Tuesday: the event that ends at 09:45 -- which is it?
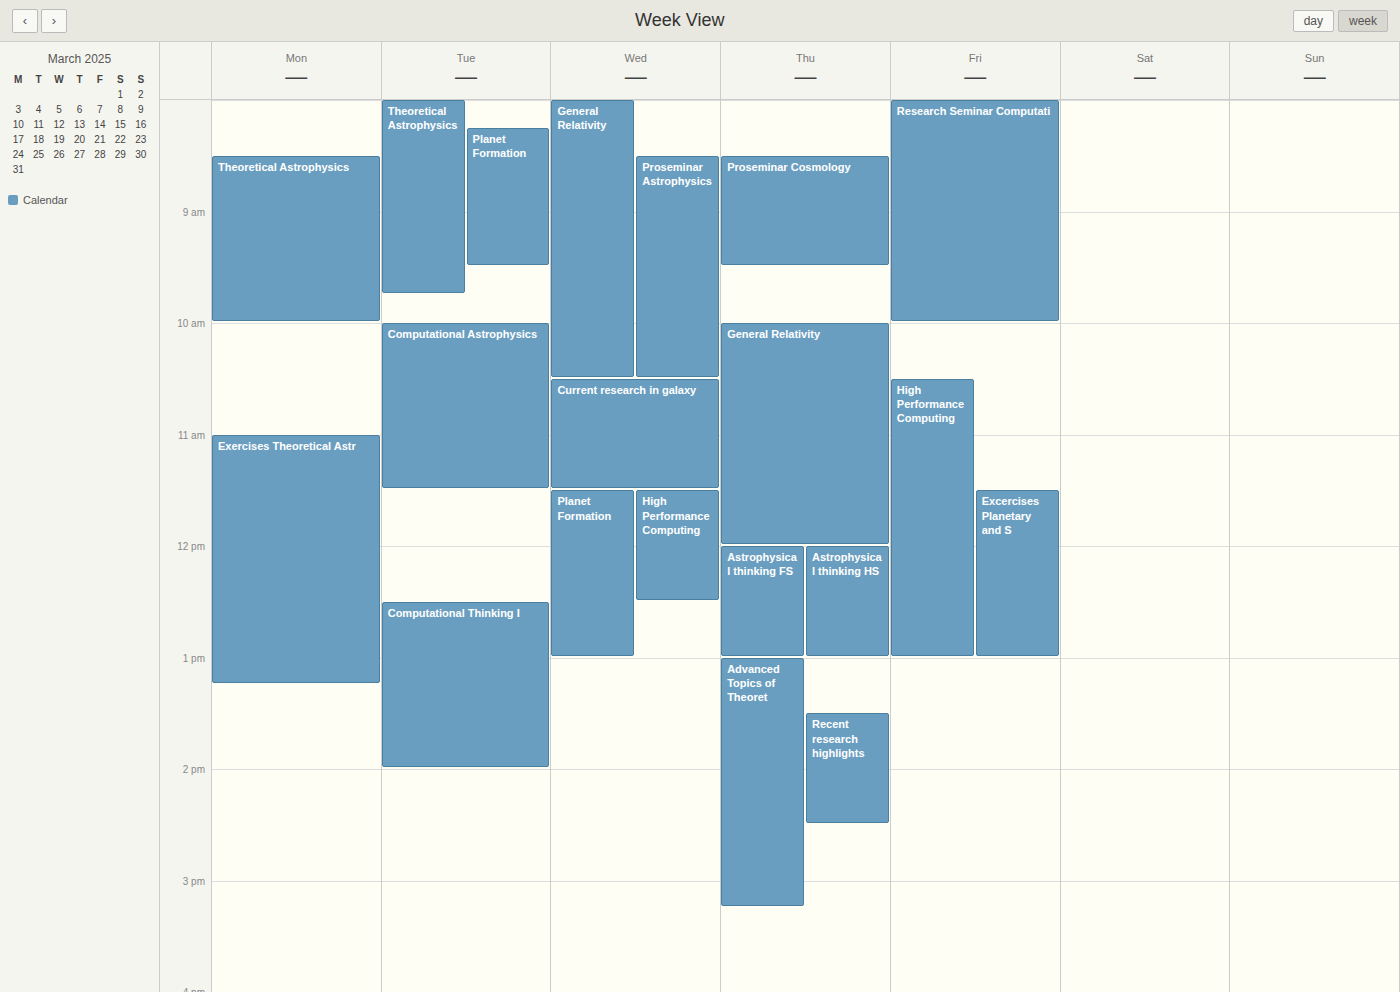
"Theoretical Astrophysics"